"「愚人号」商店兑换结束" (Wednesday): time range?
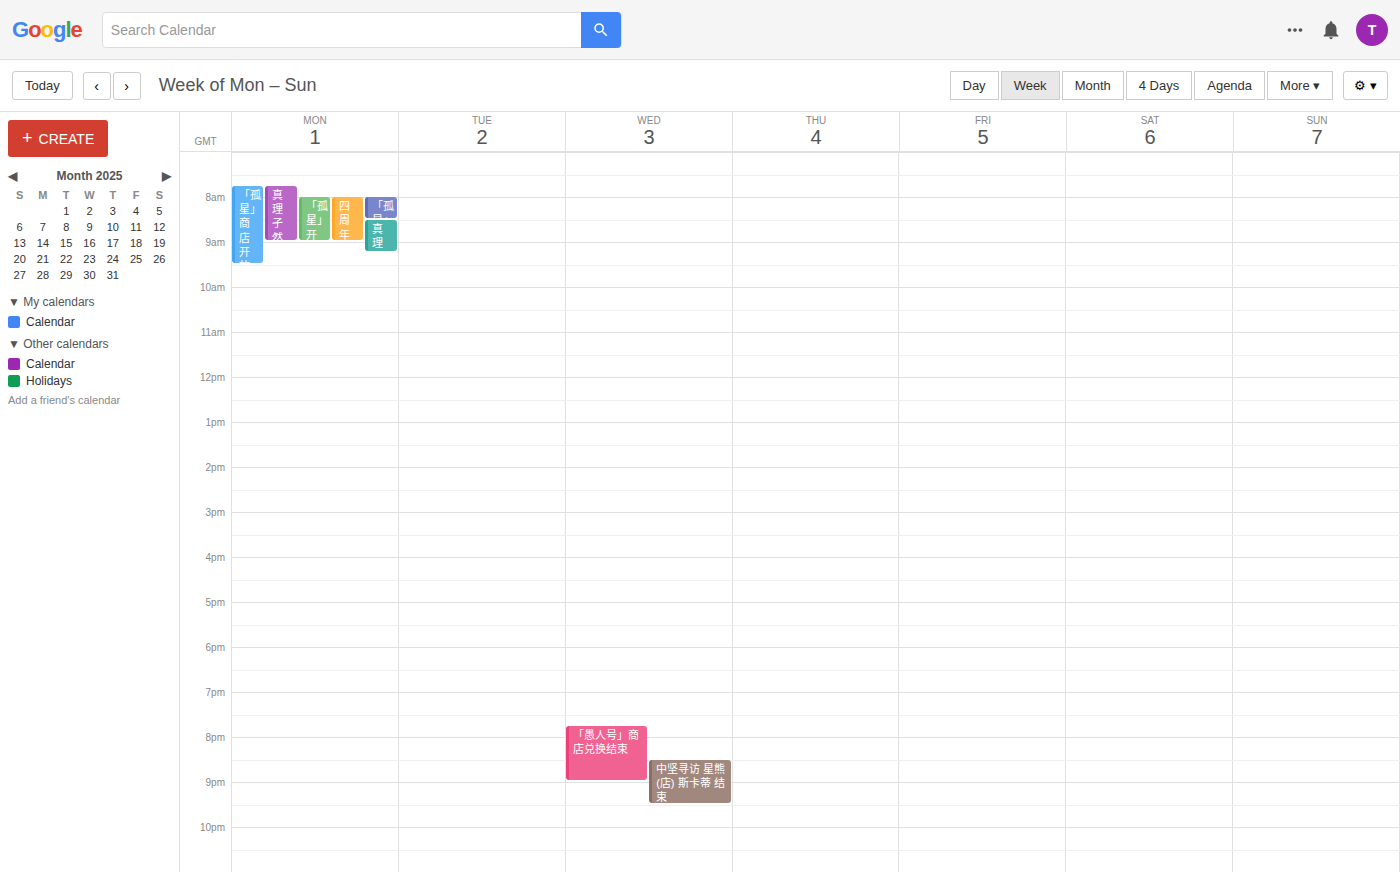
7:45 PM to 9:00 PM